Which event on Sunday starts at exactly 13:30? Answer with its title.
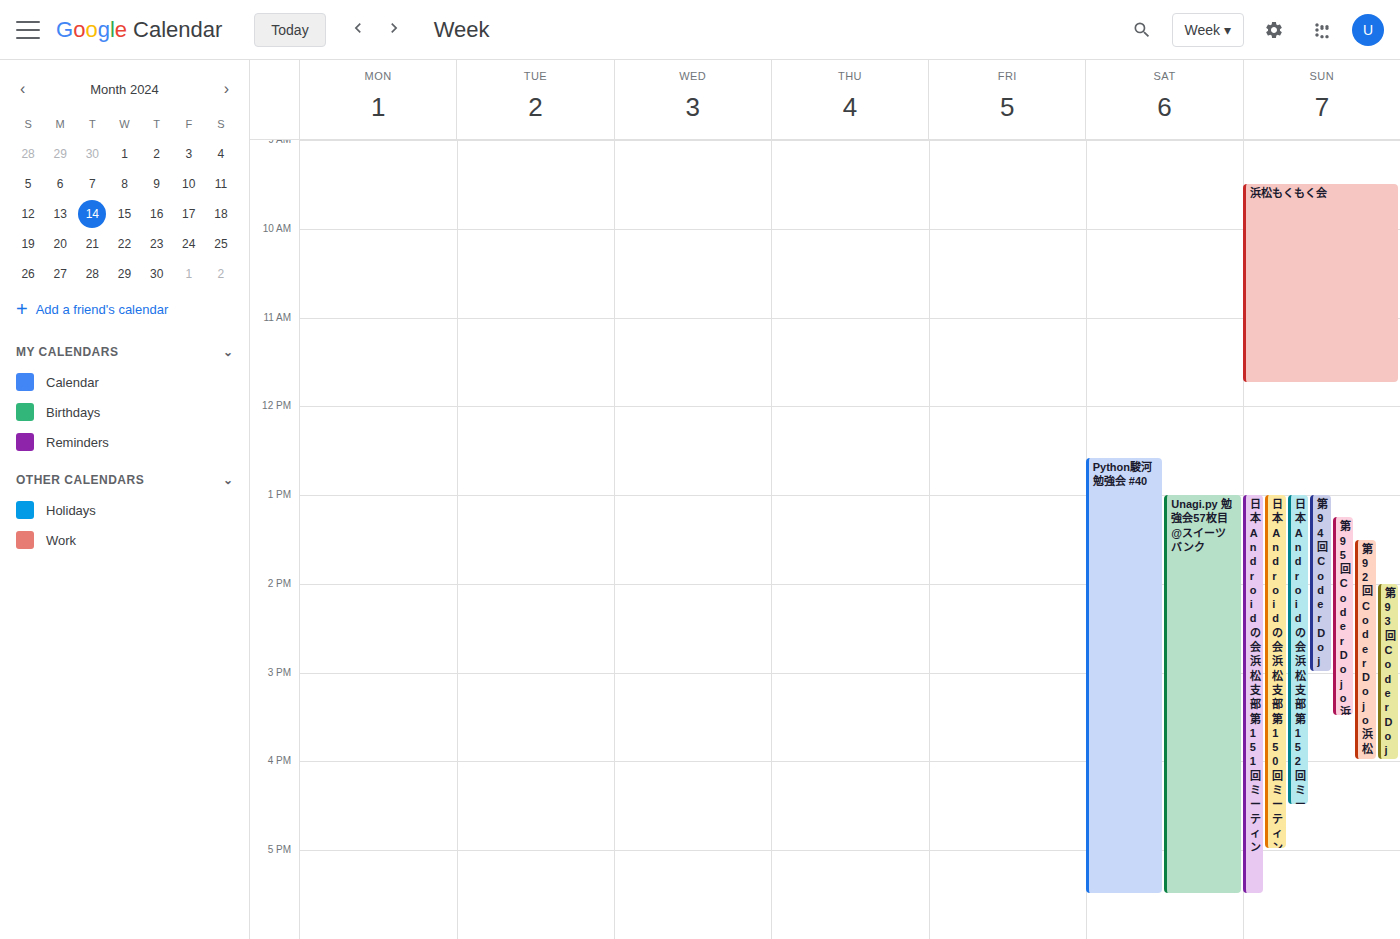
"第92回CoderDojo浜松"